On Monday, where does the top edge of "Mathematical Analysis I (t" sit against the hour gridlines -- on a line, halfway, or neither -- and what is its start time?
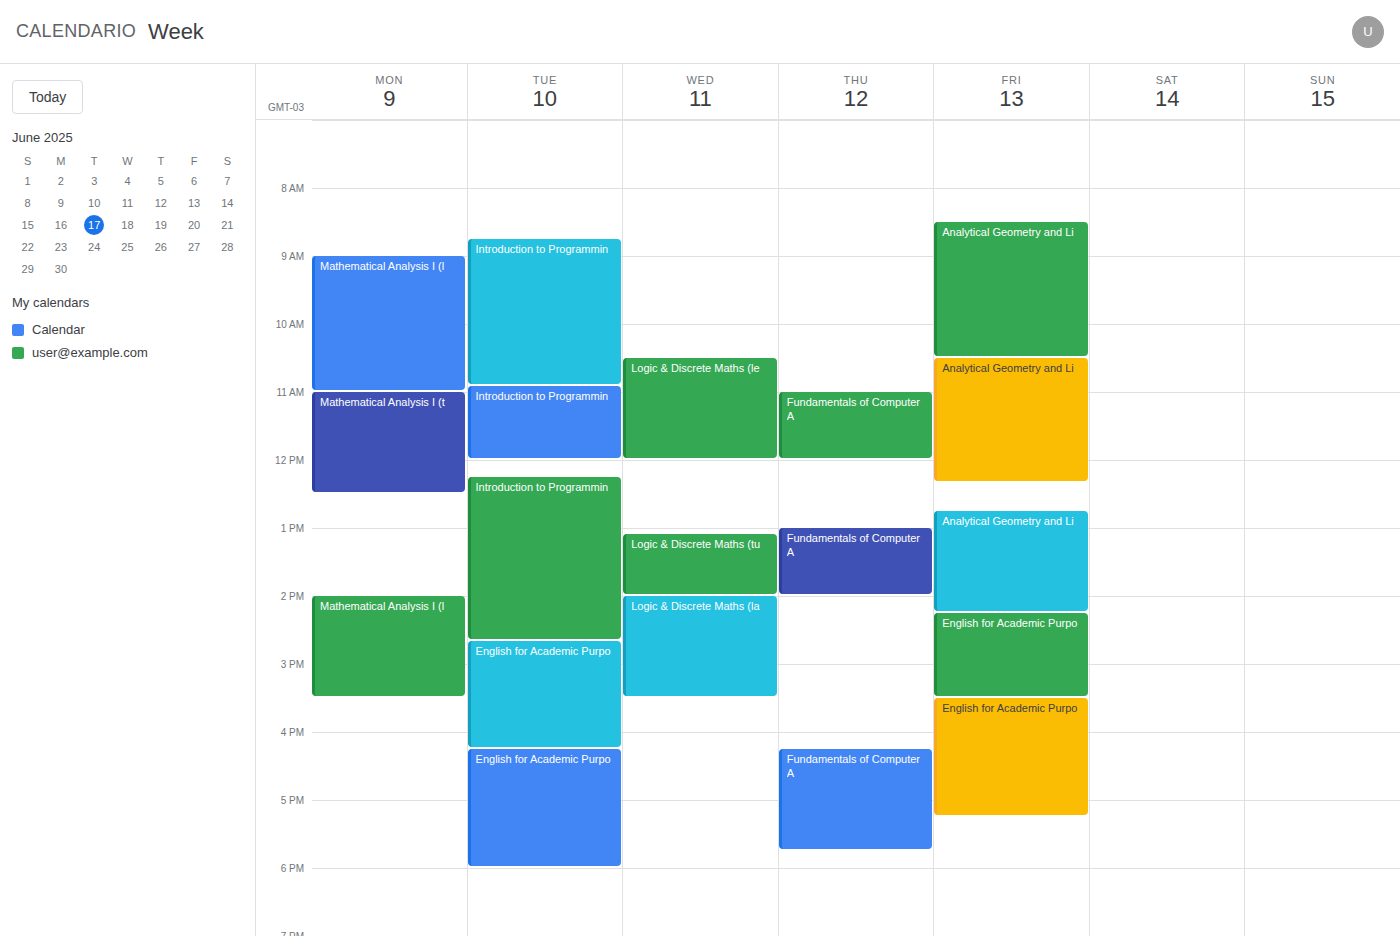
11:00 AM -- exactly on the 11 AM line.